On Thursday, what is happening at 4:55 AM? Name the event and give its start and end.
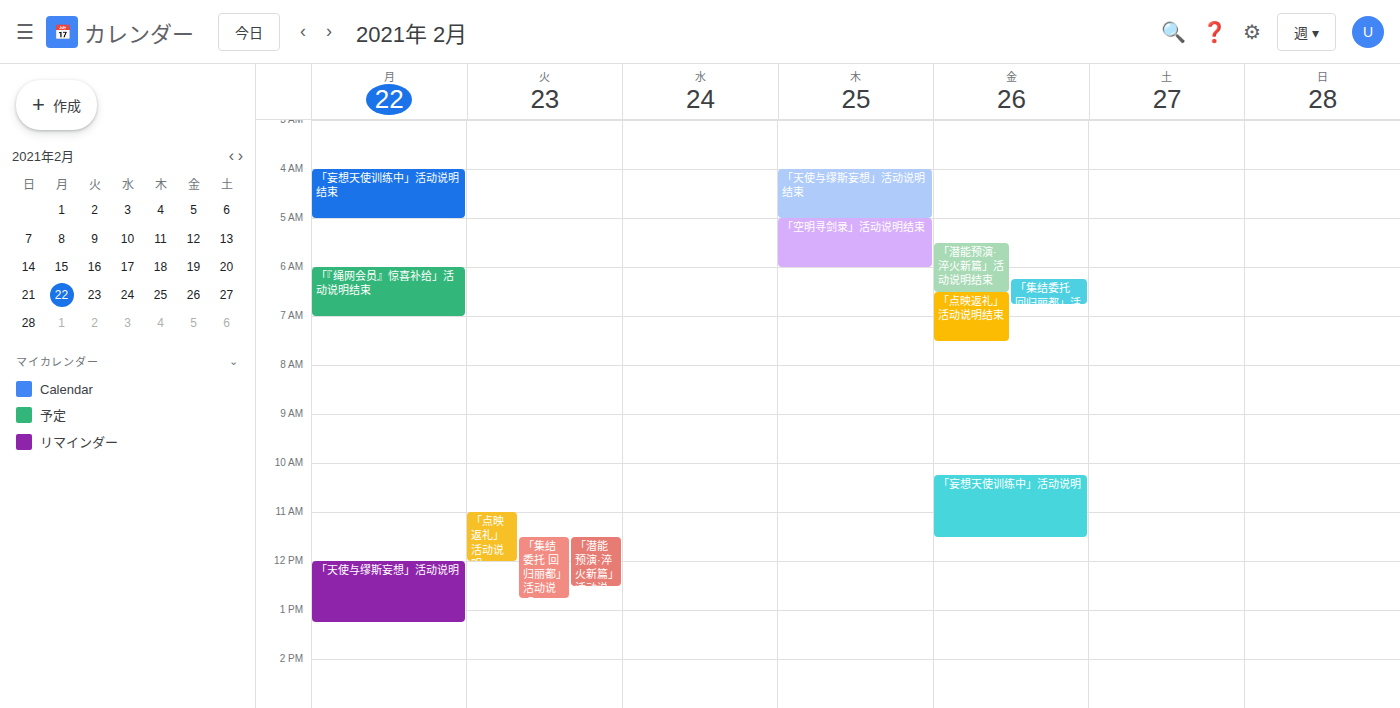
"「天使与缪斯妄想」活动说明结束", 4:00 AM to 5:00 AM